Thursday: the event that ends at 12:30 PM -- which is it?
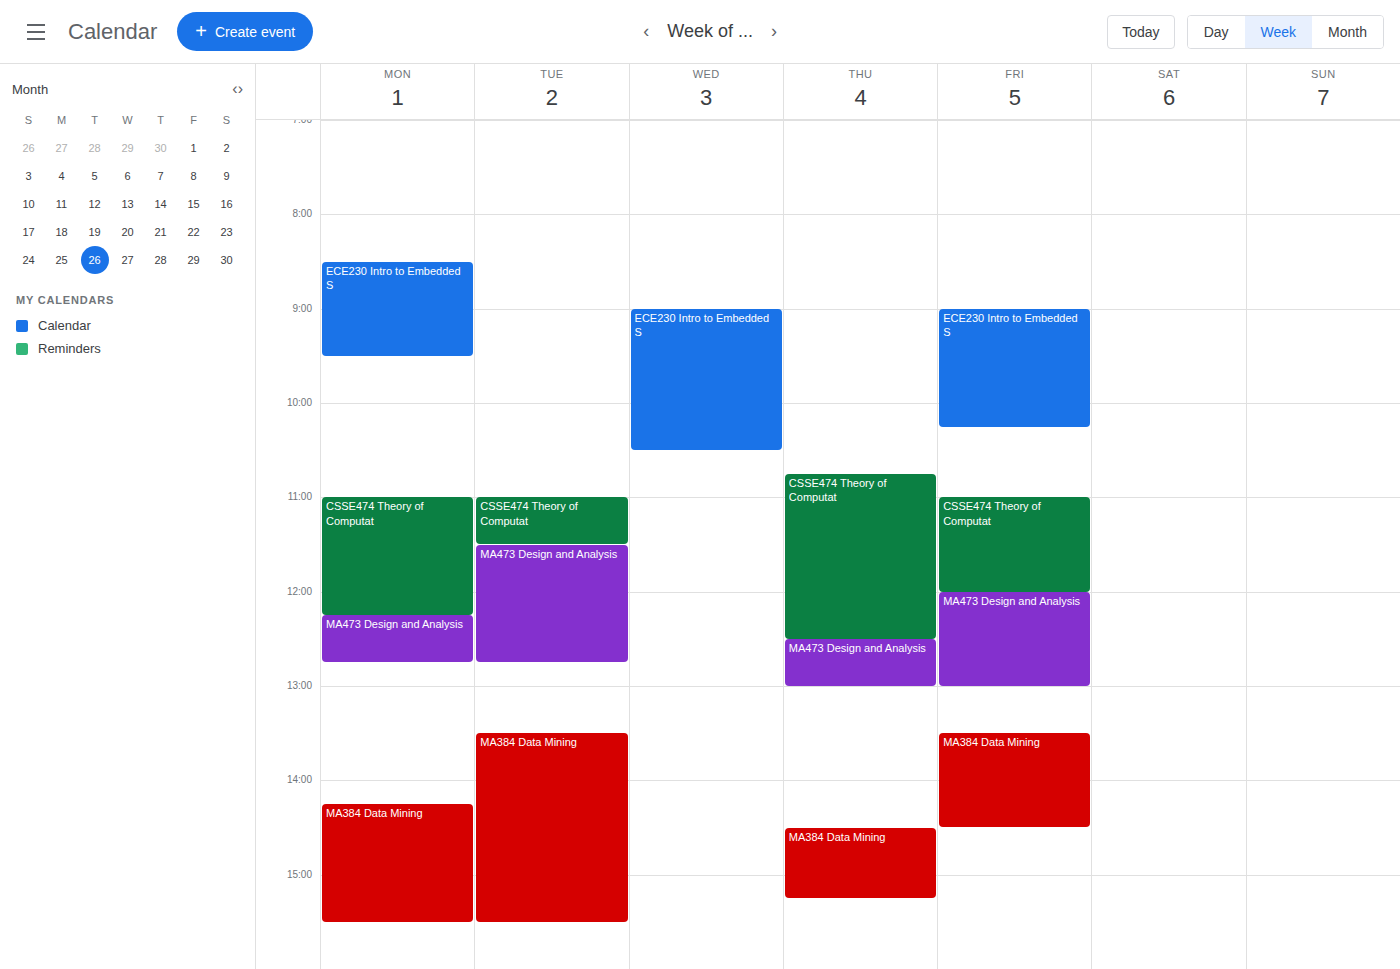
"CSSE474 Theory of Computat"